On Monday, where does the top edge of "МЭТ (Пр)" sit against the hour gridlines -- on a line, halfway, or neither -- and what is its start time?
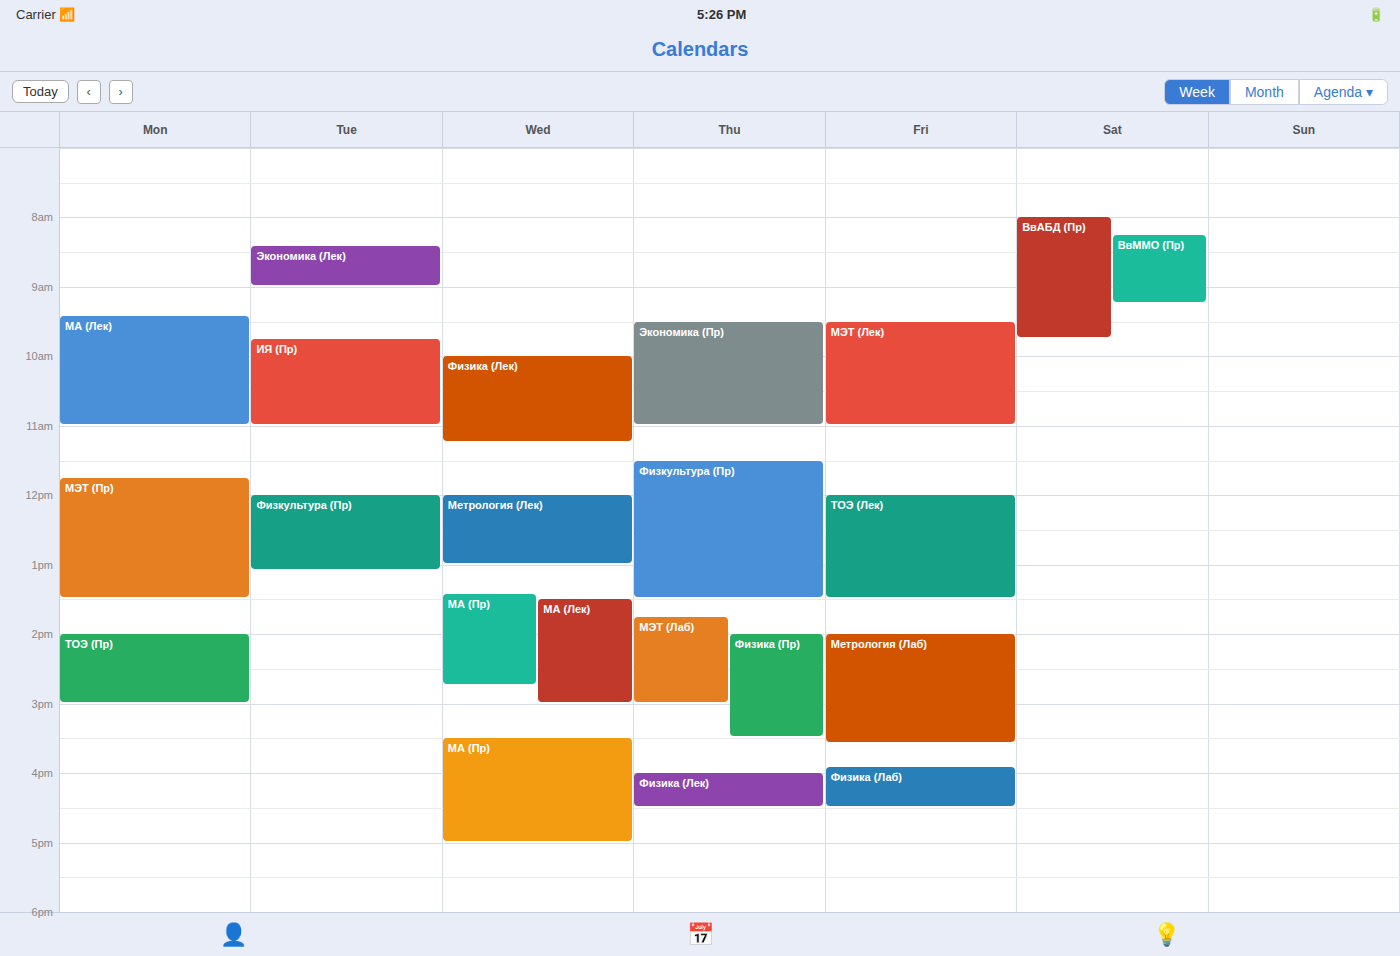
11:45 -- neither: three quarters of the way from the 11:00 line to the 12:00 line.